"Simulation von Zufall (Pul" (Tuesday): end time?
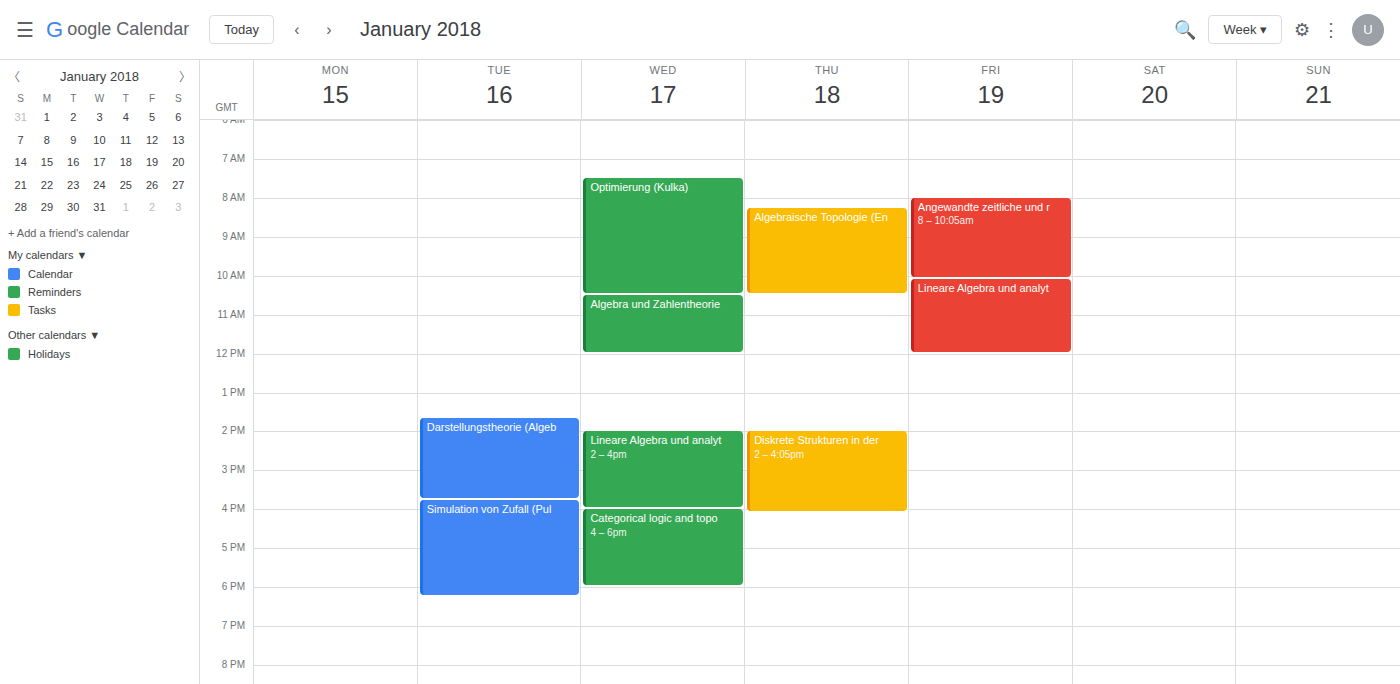
6:15 PM